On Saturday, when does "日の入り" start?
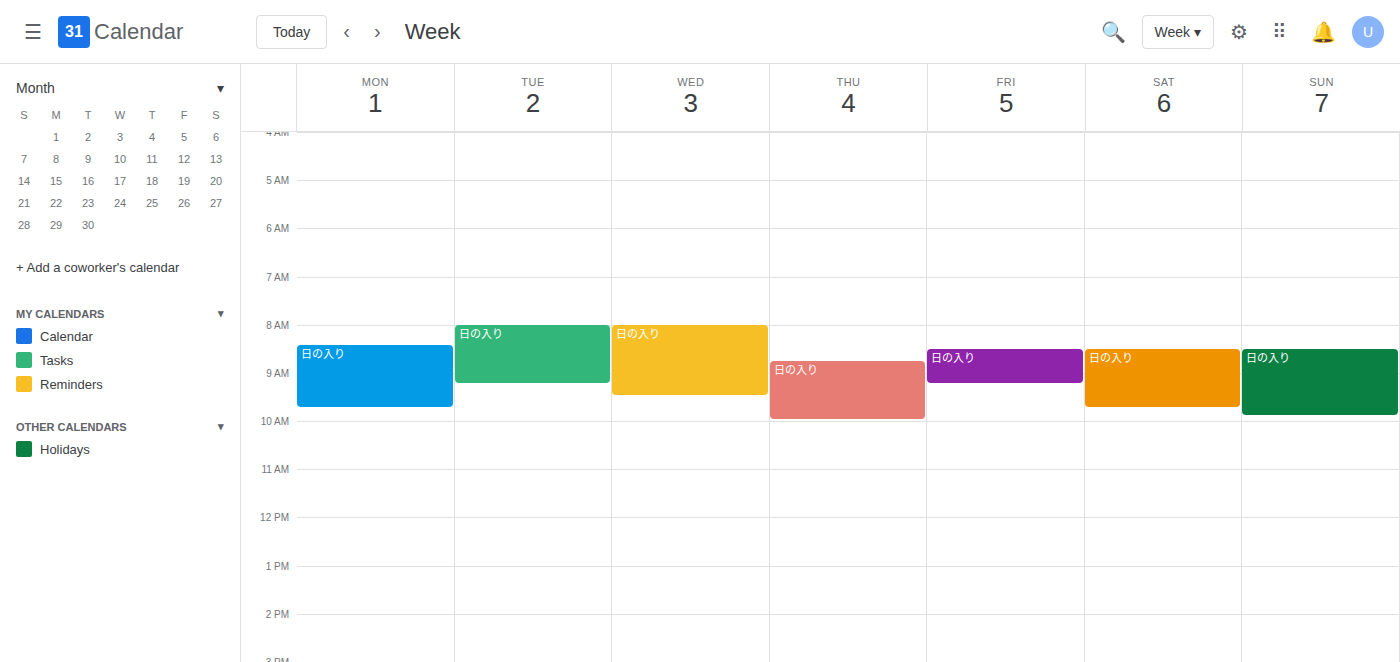
8:30 AM